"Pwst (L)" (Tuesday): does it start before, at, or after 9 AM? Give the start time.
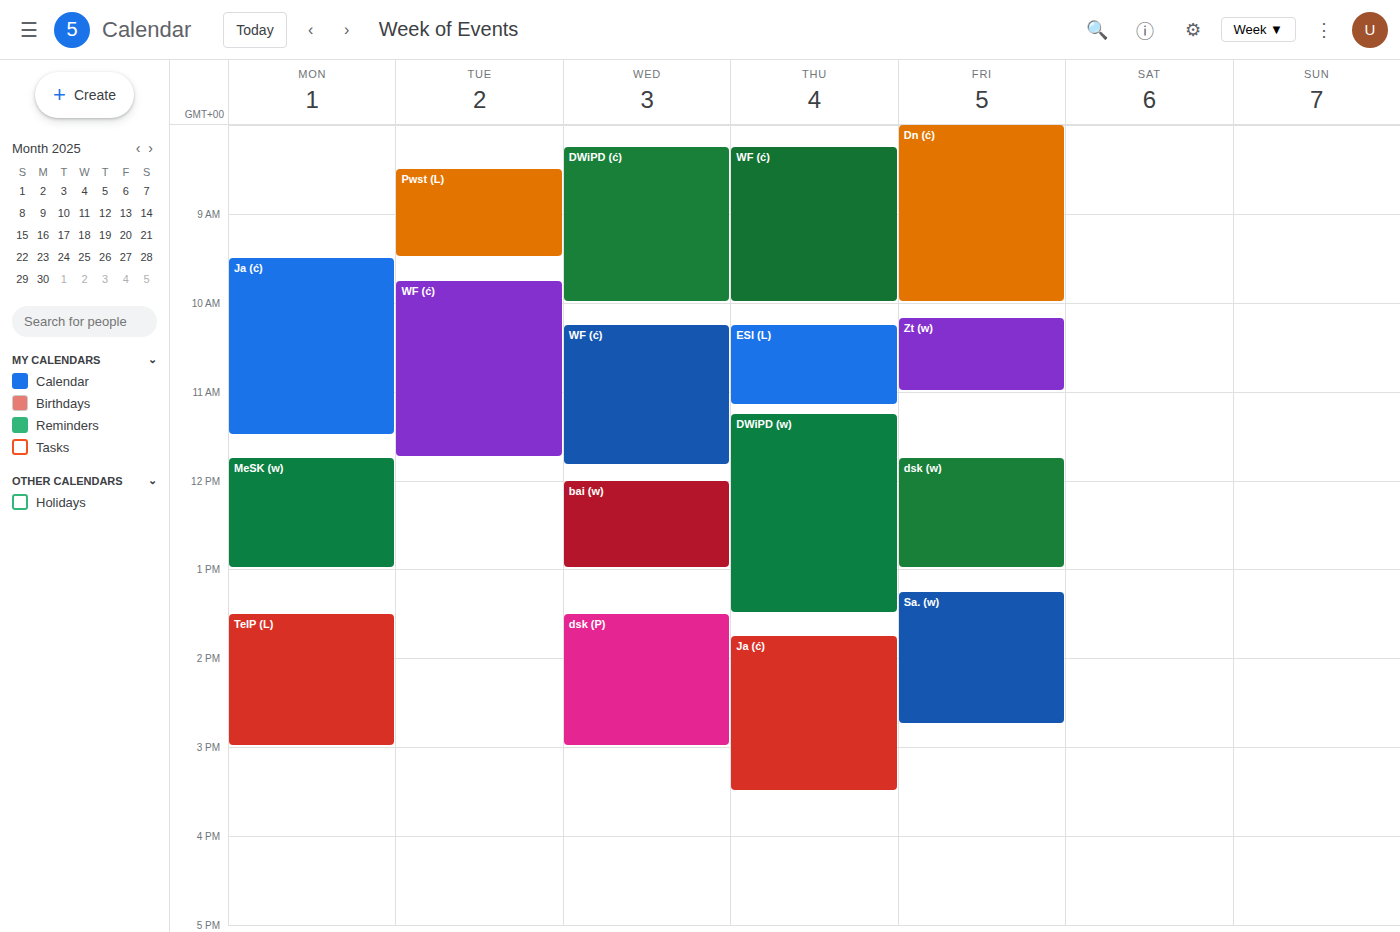
8:30 AM -- before 9 AM, 30 minutes above the 9 AM line.